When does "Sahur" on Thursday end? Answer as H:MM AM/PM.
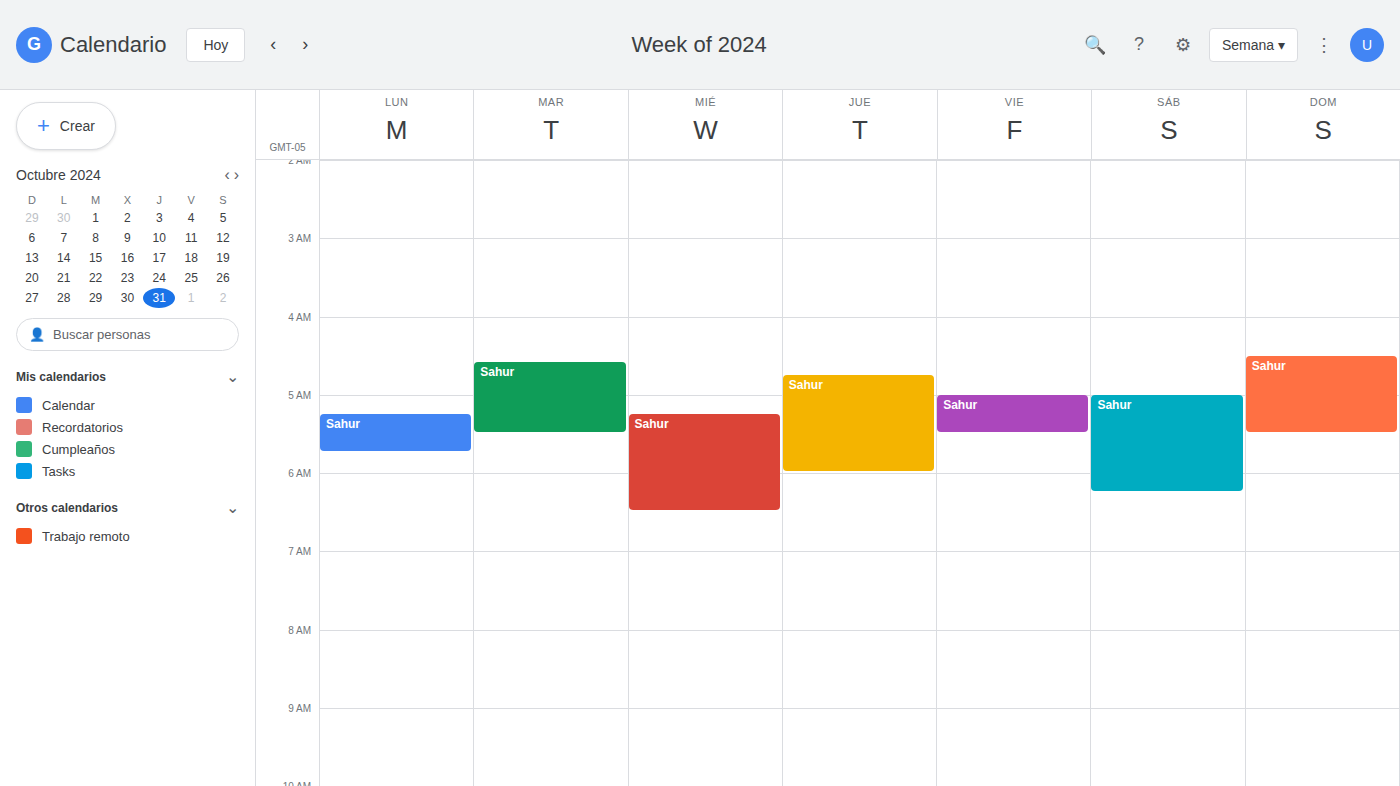
6:00 AM